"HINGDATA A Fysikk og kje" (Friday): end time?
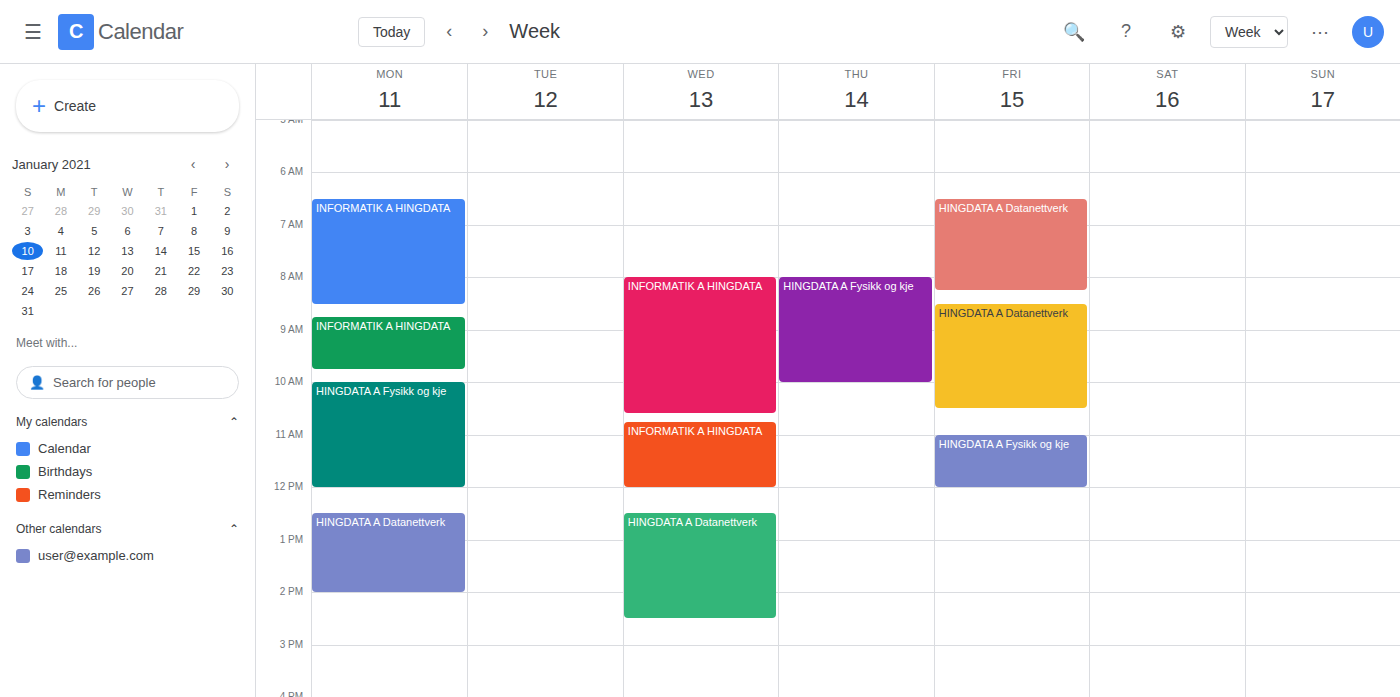
12:00 PM